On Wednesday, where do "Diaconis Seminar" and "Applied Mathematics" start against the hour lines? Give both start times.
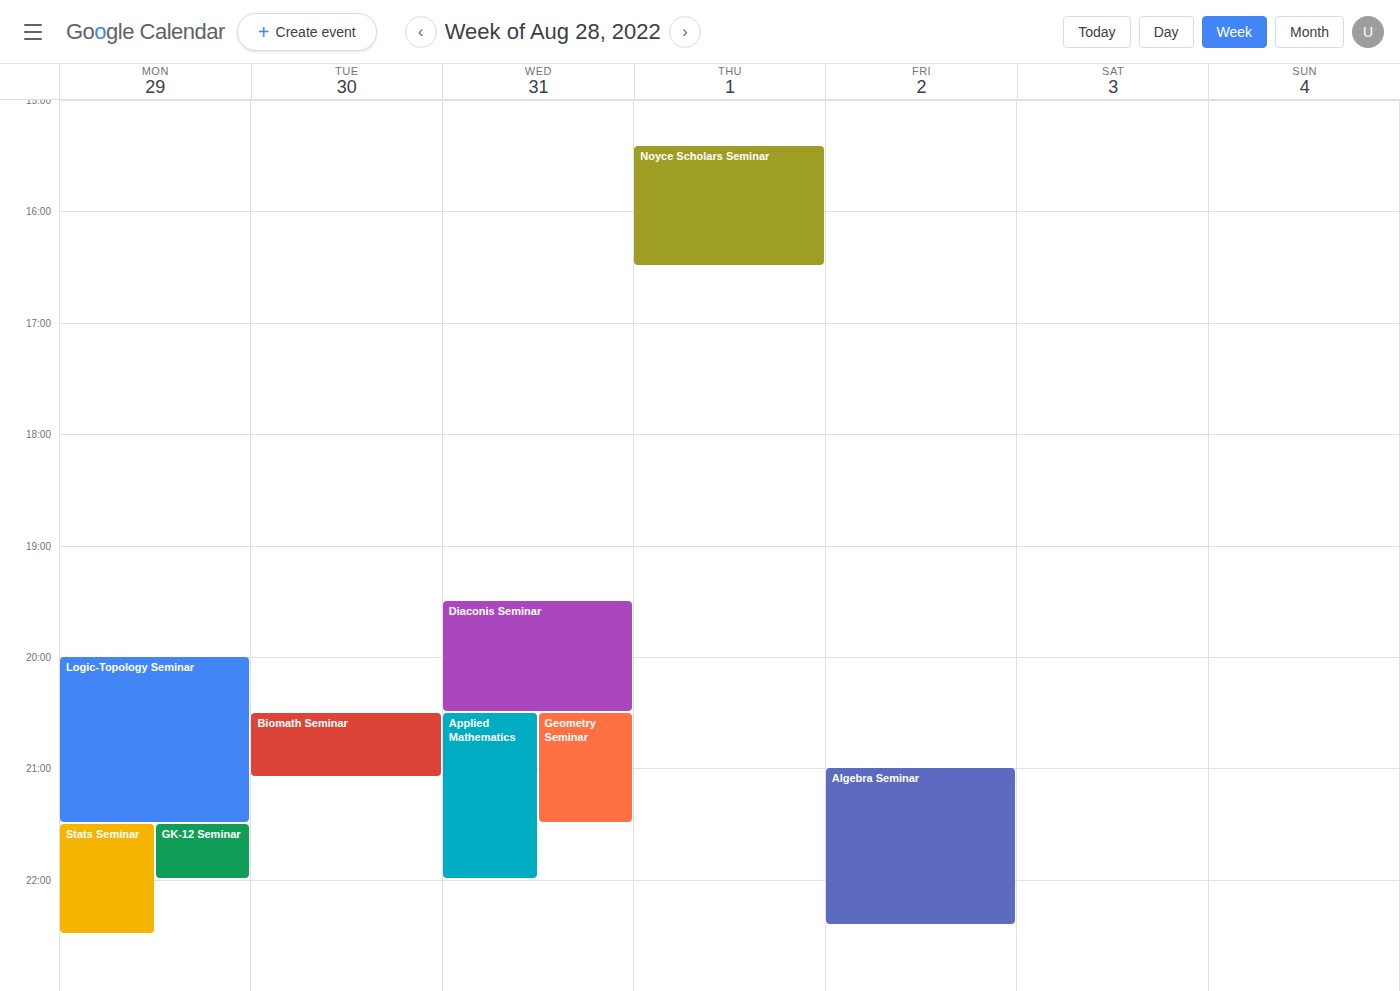
"Diaconis Seminar": 7:30 PM, halfway between the 7 PM and 8 PM lines. "Applied Mathematics": 8:30 PM, halfway between the 8 PM and 9 PM lines.